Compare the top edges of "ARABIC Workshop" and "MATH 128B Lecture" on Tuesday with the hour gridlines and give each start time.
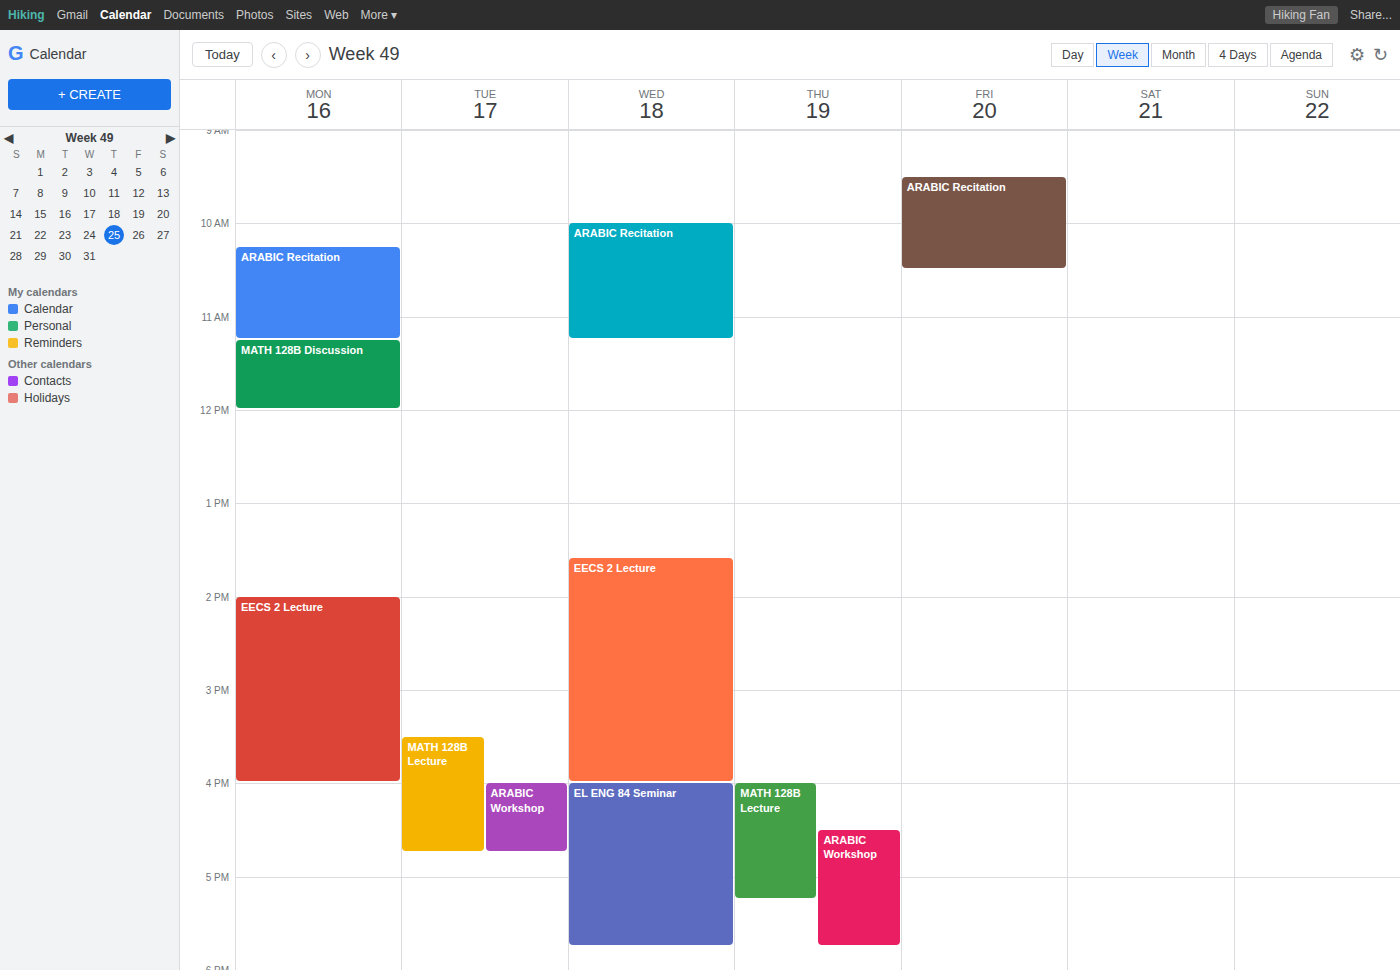
"ARABIC Workshop": 16:00, exactly on the 16:00 line. "MATH 128B Lecture": 15:30, halfway between the 15:00 and 16:00 lines.